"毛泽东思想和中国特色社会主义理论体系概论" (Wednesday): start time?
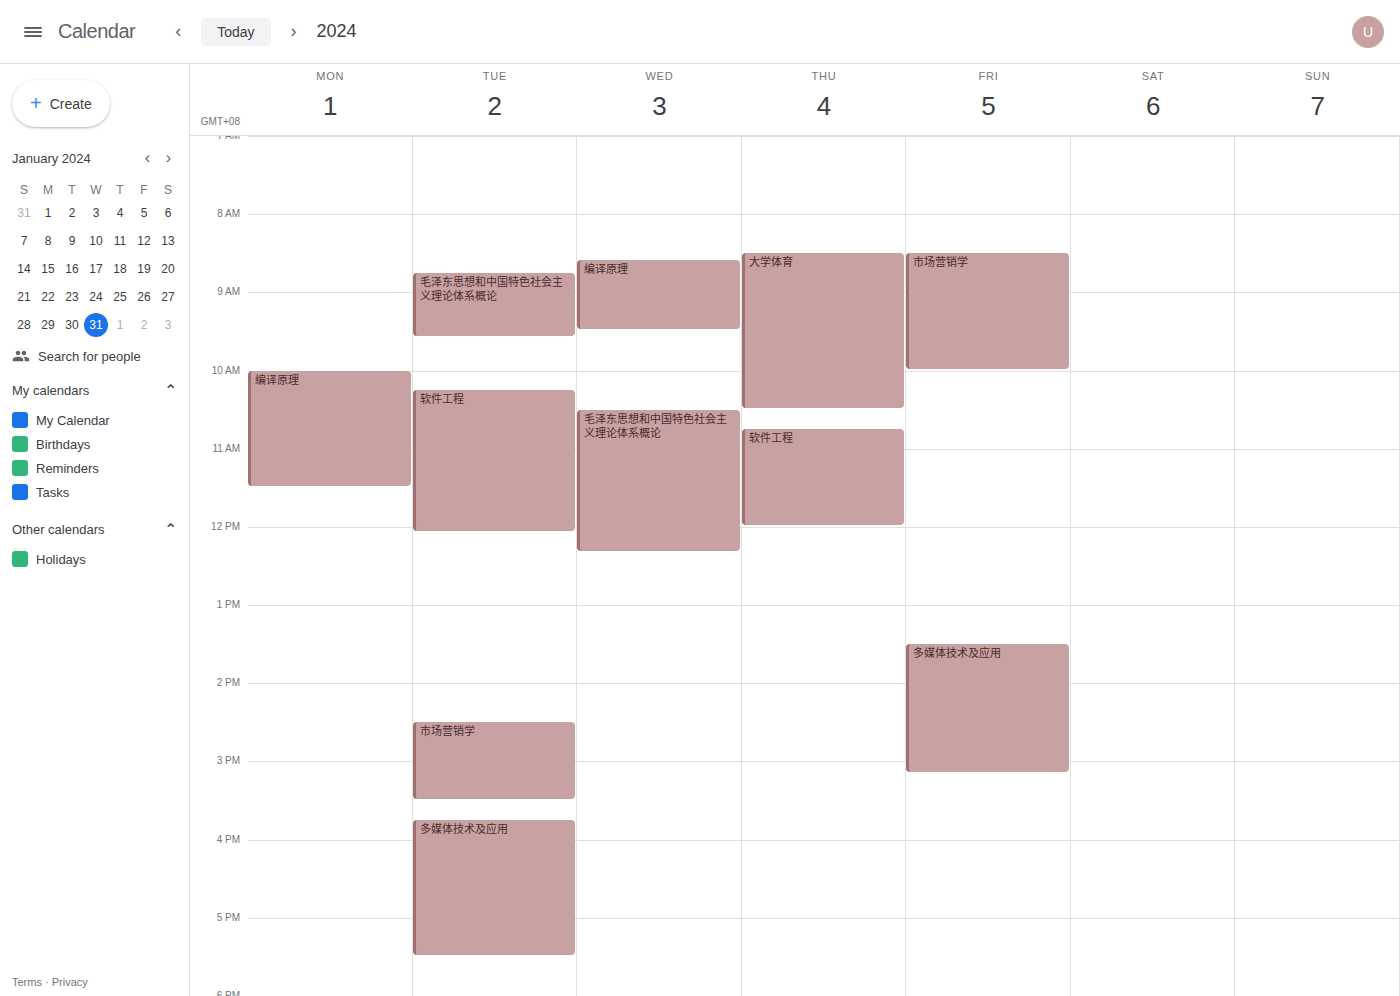
10:30 AM